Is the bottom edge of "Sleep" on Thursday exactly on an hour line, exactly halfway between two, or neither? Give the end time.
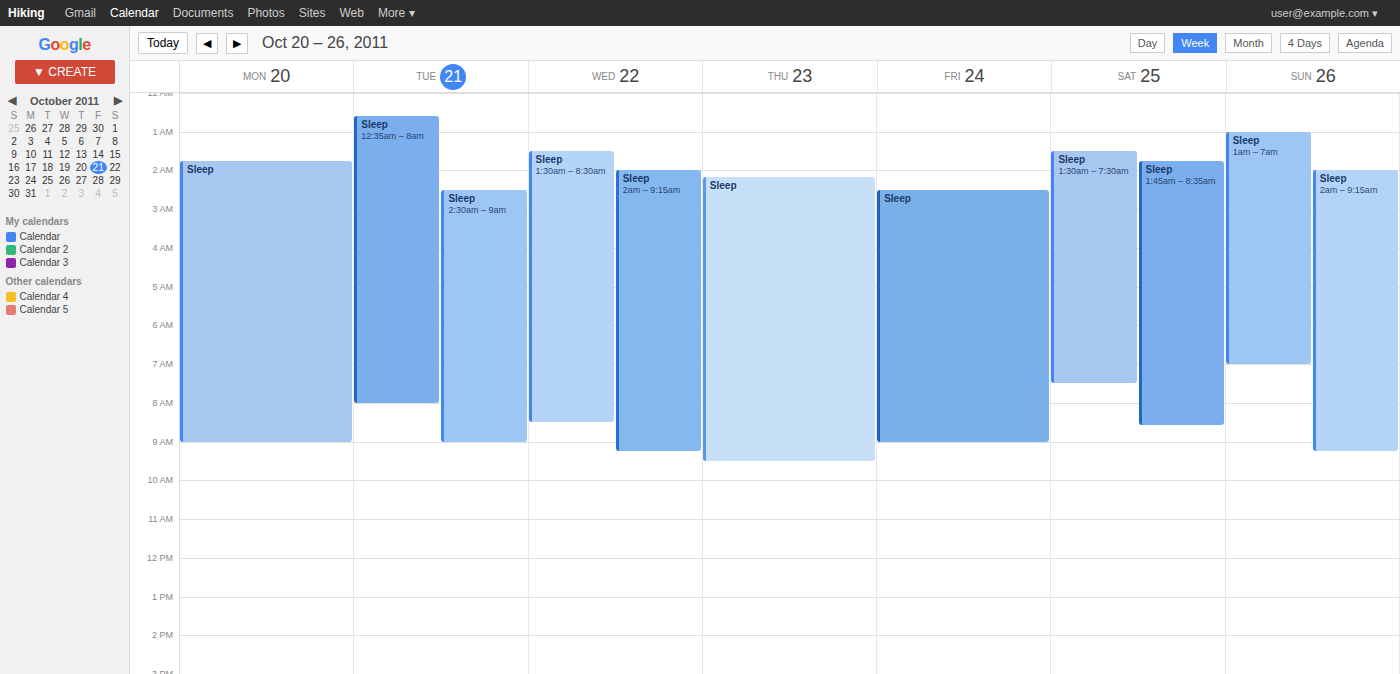
9:30 AM -- halfway between the 9 AM and 10 AM lines.